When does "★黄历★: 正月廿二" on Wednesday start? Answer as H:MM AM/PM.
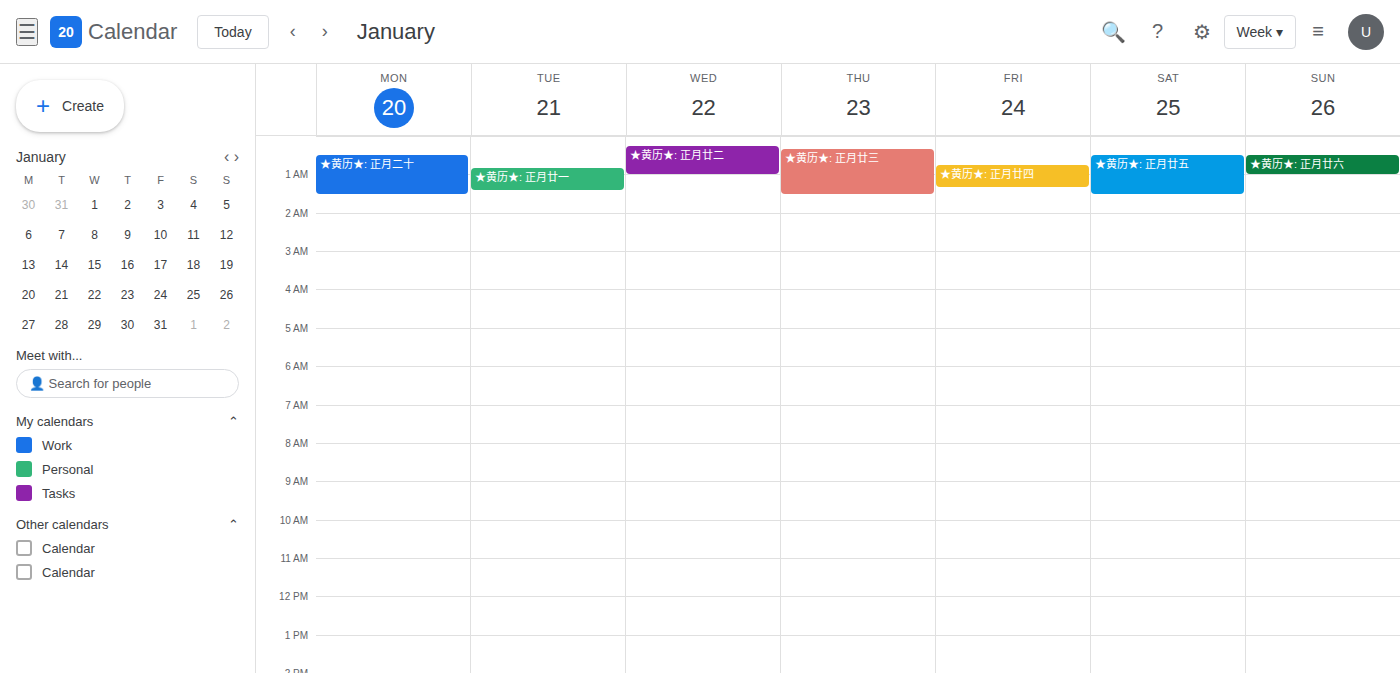
12:15 AM